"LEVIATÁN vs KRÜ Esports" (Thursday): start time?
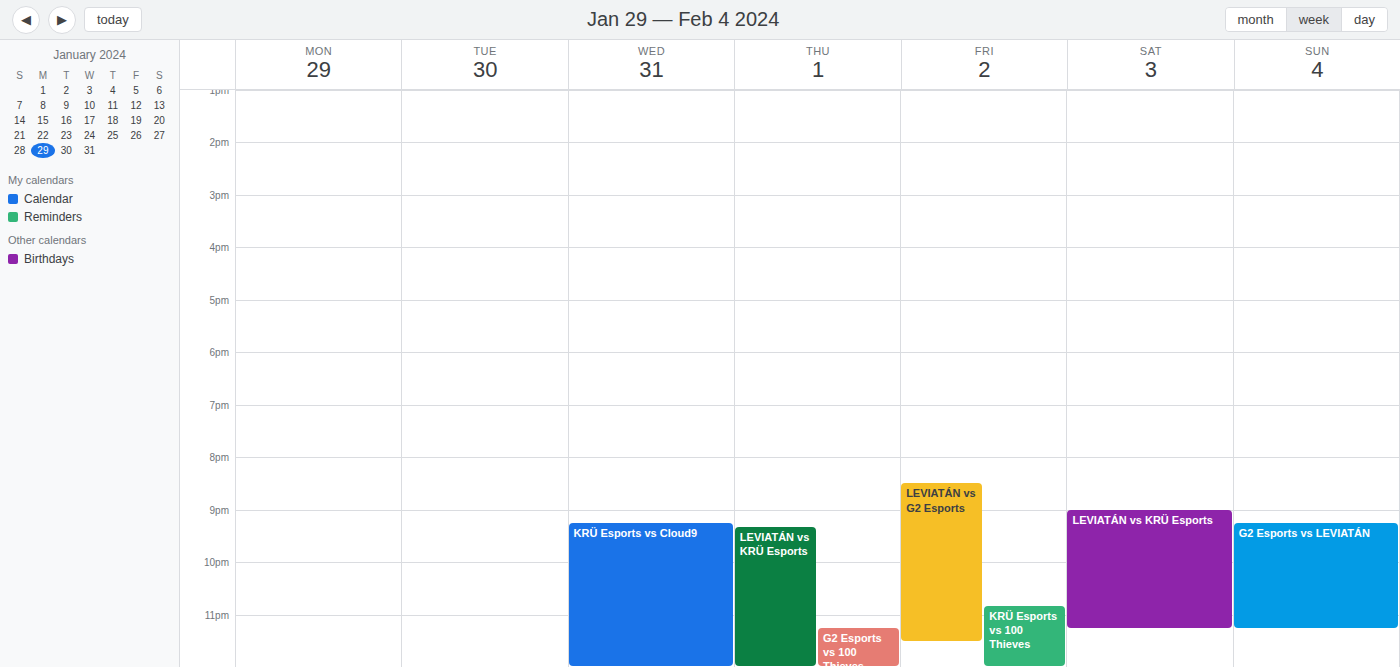
9:20 PM